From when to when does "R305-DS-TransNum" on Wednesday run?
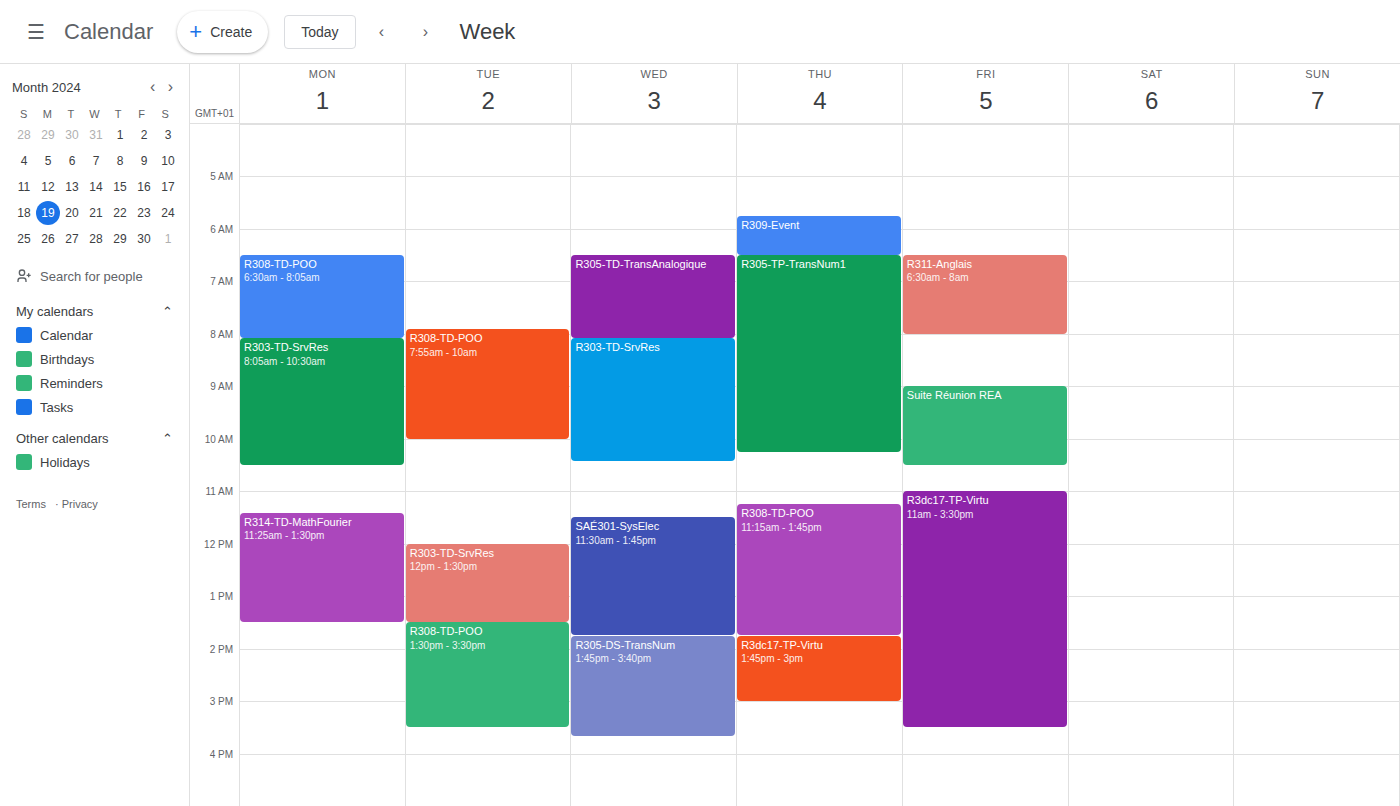
1:45 PM to 3:40 PM